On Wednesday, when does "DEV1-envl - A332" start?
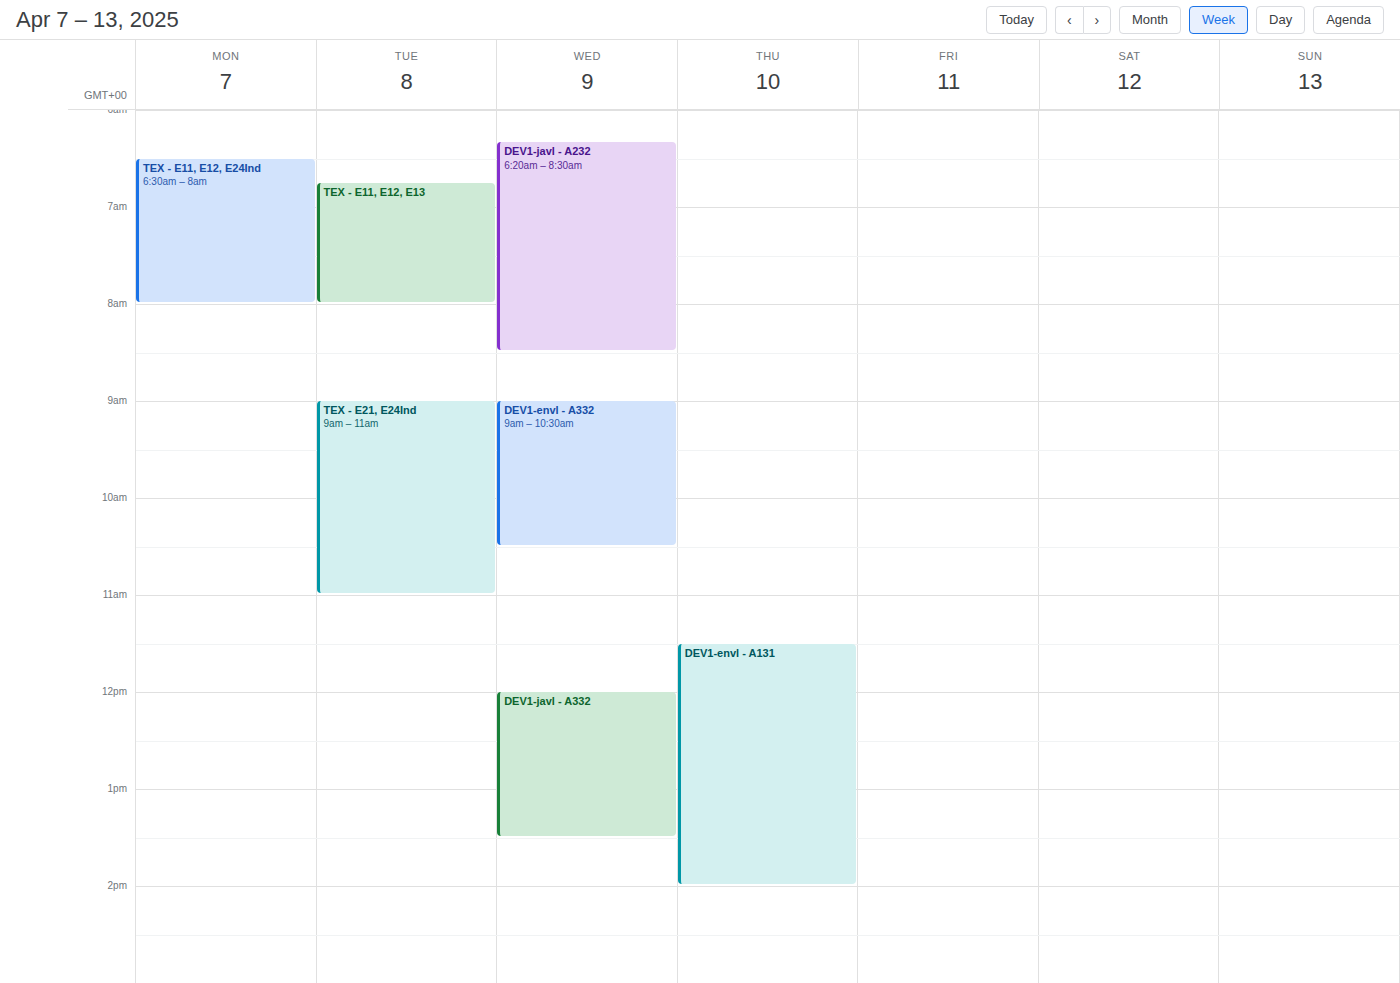
9:00 AM